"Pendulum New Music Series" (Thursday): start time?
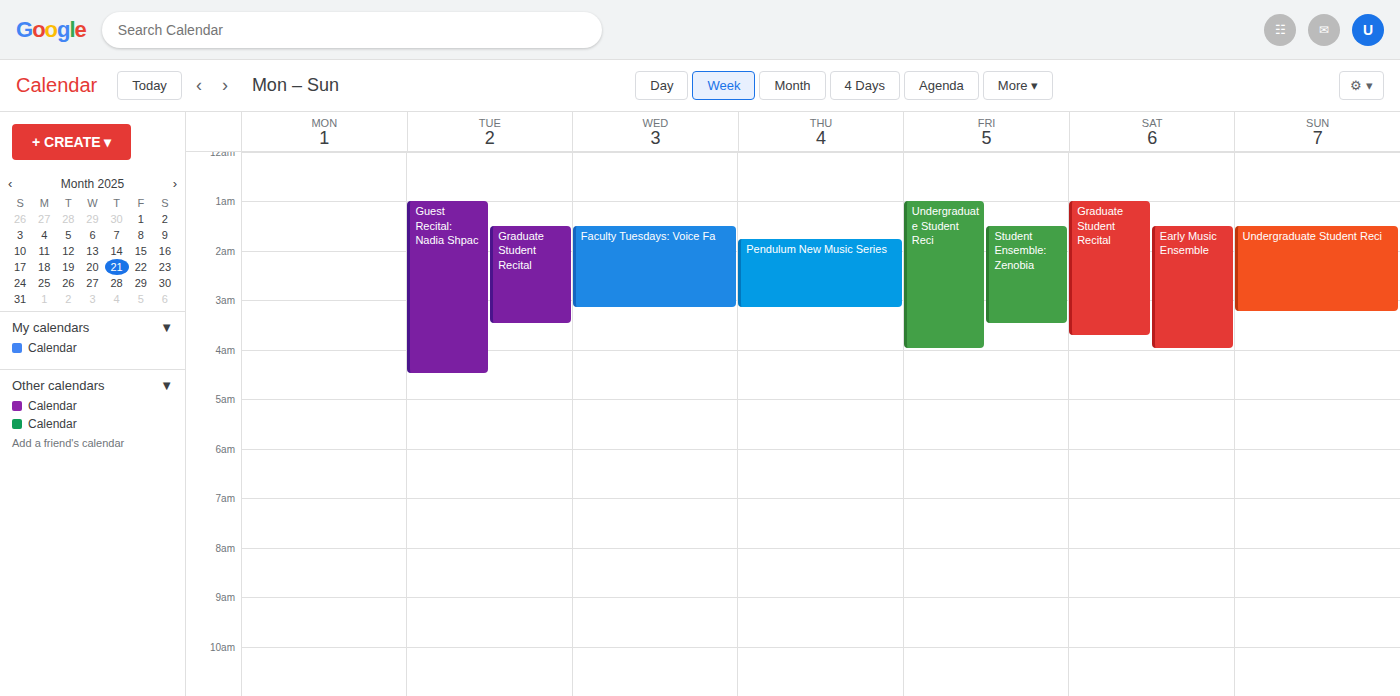
01:45